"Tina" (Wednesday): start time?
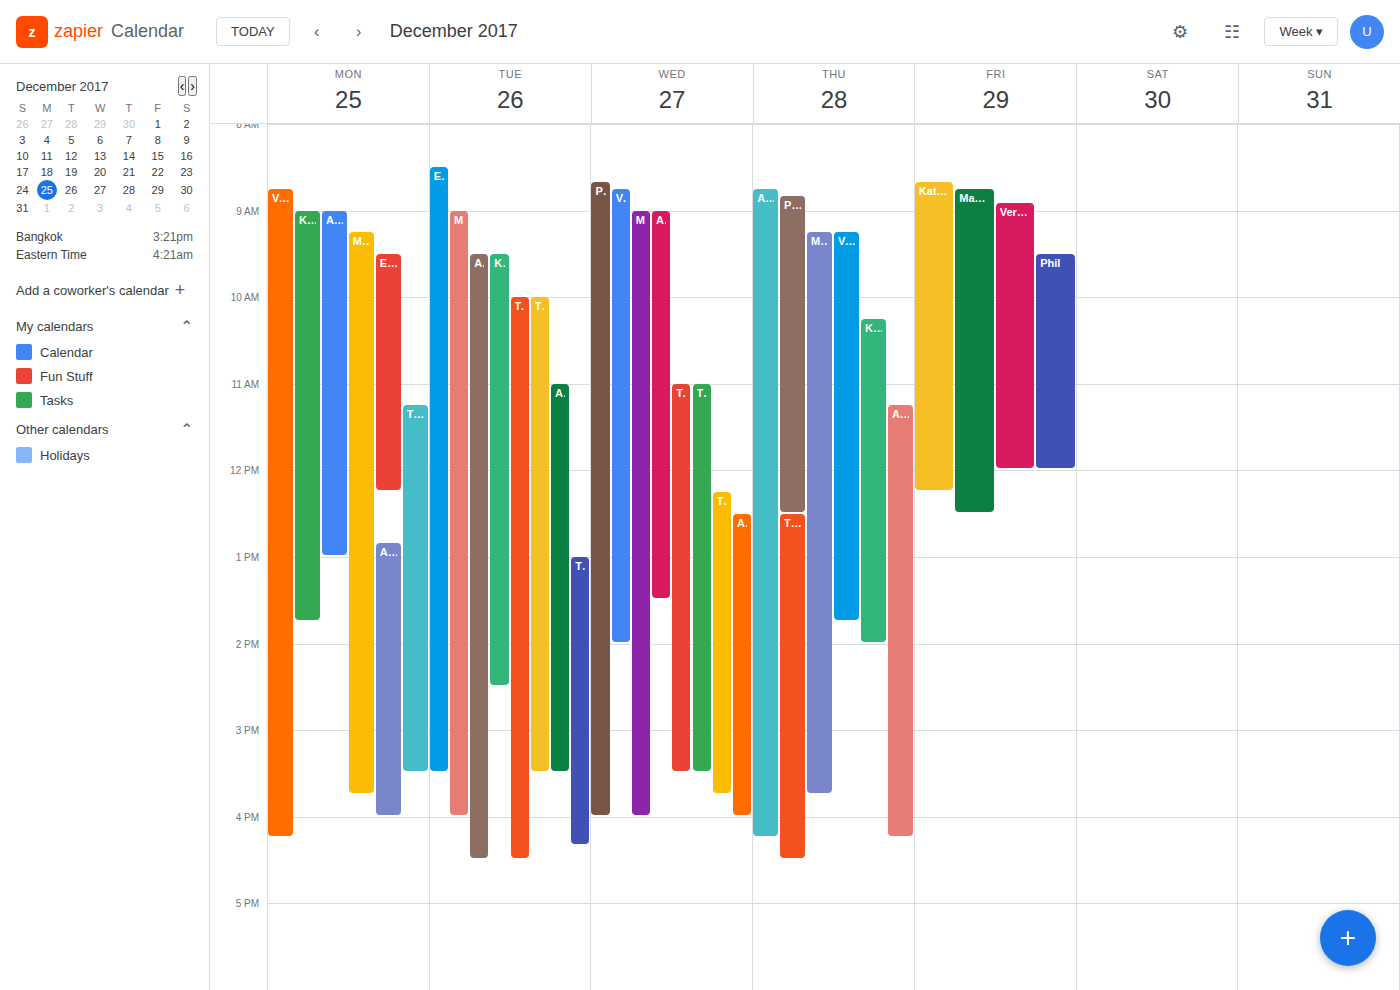
11:00 AM